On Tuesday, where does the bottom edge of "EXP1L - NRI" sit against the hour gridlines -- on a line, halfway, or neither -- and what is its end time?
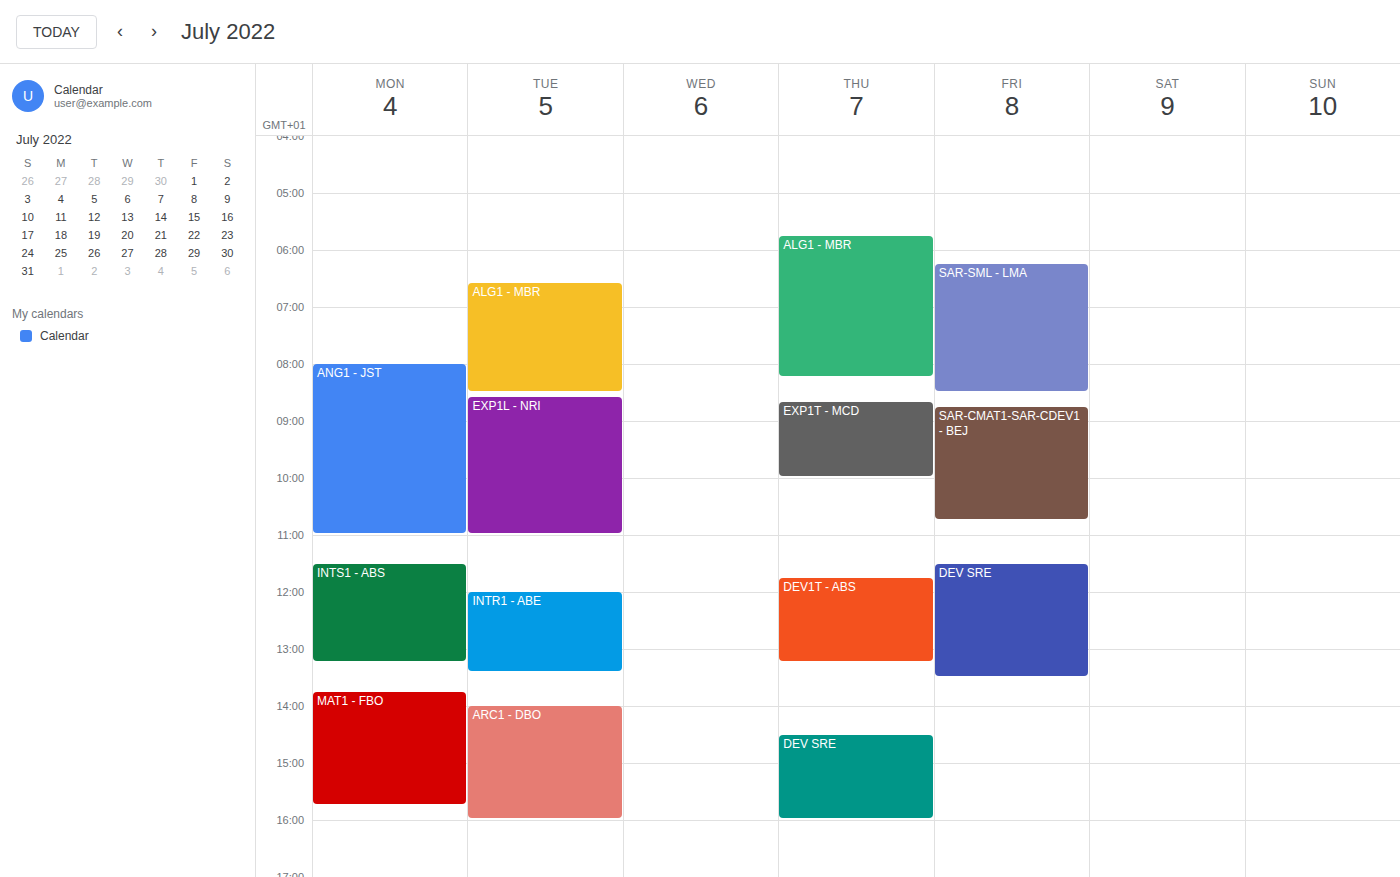
11:00 AM -- exactly on the 11 AM line.